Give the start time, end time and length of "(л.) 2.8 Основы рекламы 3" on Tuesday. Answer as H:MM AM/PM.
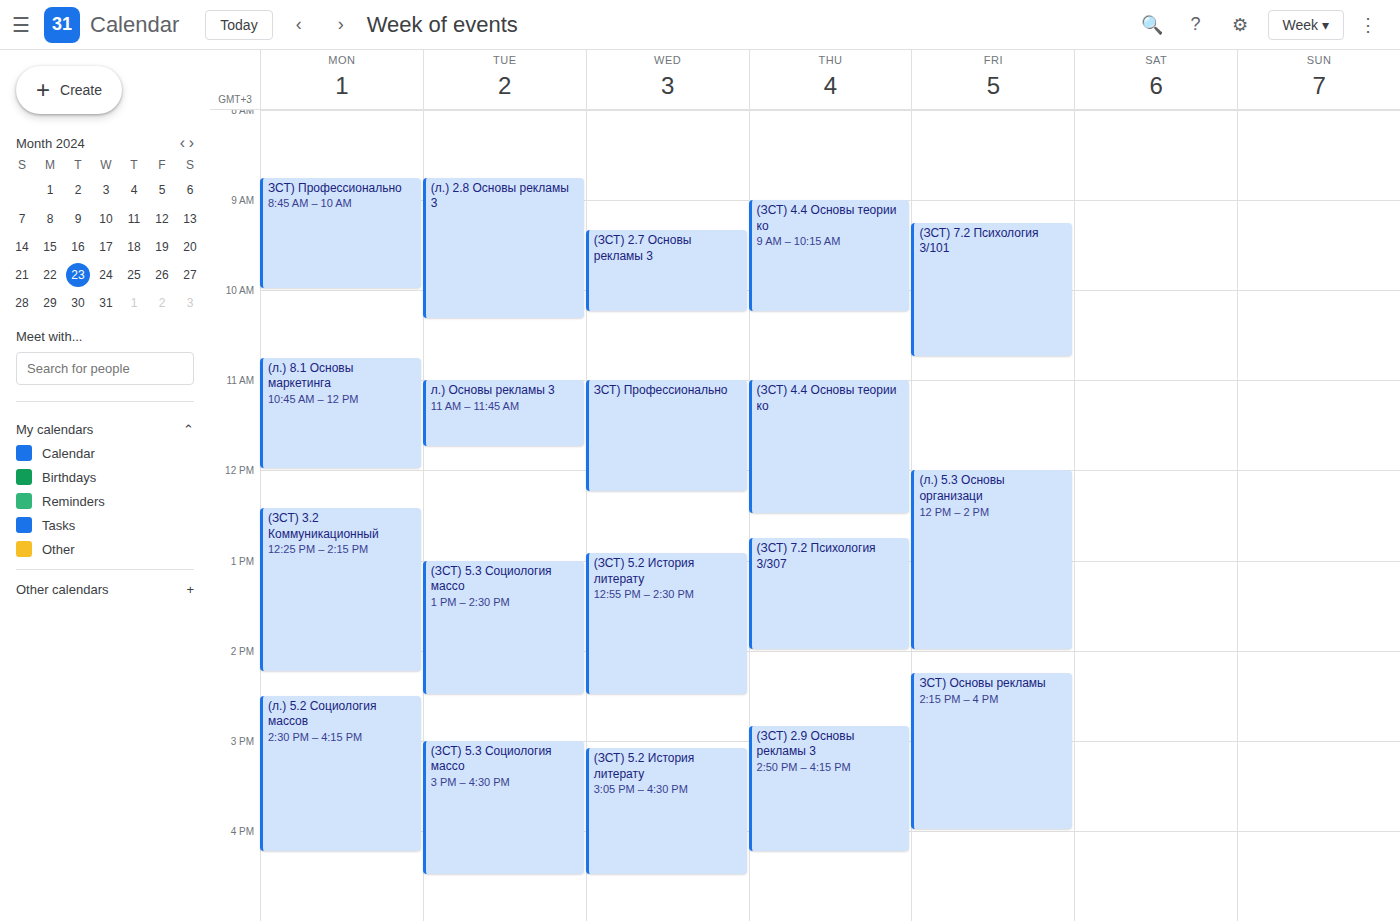
8:45 AM to 10:20 AM, 1 hour 35 minutes